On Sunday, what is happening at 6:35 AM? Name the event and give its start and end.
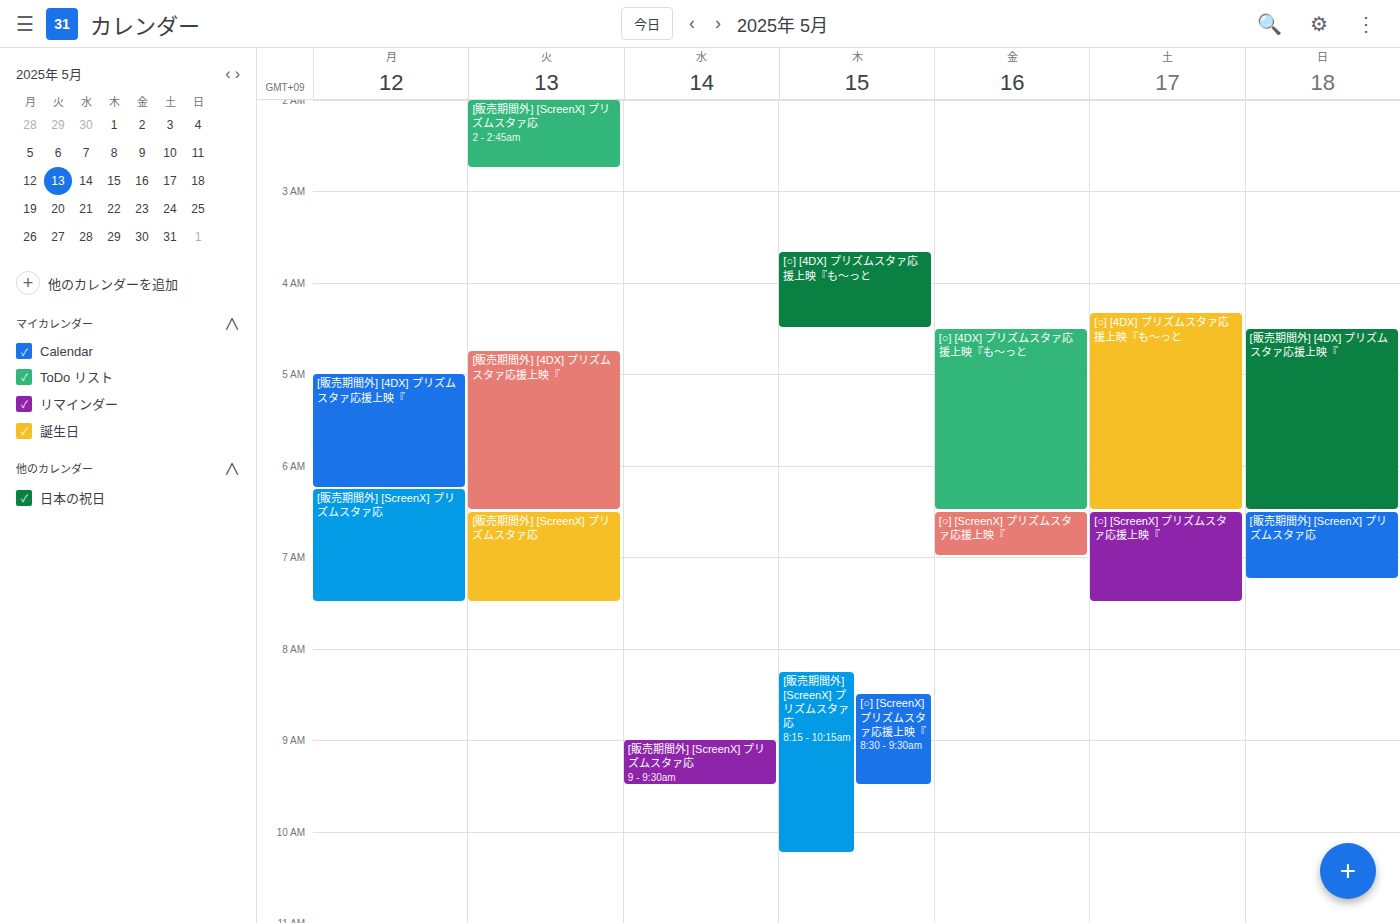
"[販売期間外] [ScreenX] プリズムスタァ応", 6:30 AM to 7:15 AM